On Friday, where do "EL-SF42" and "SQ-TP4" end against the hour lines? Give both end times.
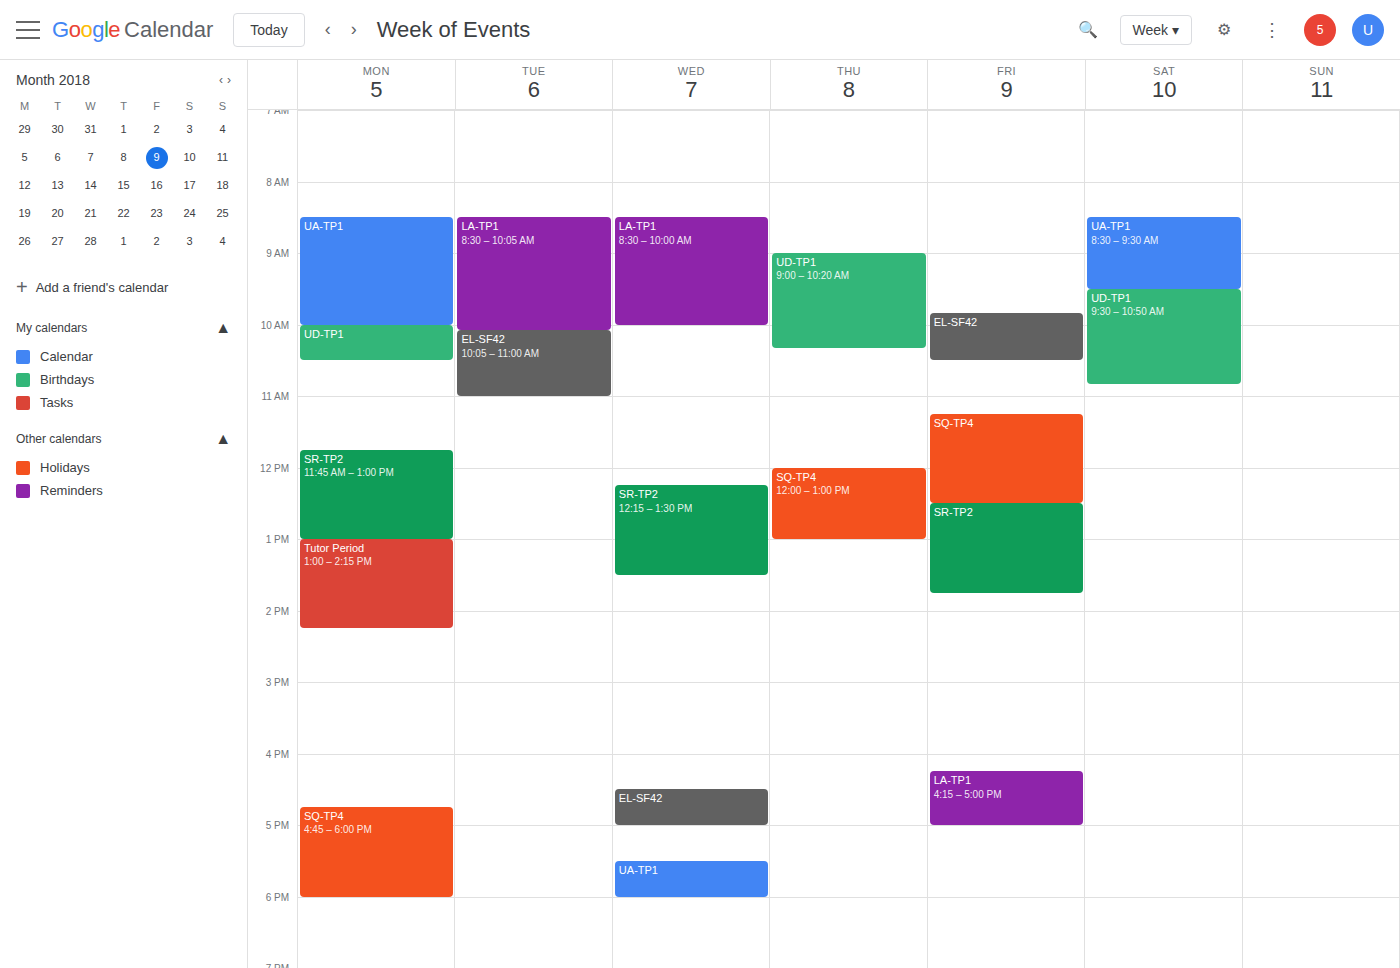
"EL-SF42": 10:30, halfway between the 10:00 and 11:00 lines. "SQ-TP4": 12:30, halfway between the 12:00 and 13:00 lines.